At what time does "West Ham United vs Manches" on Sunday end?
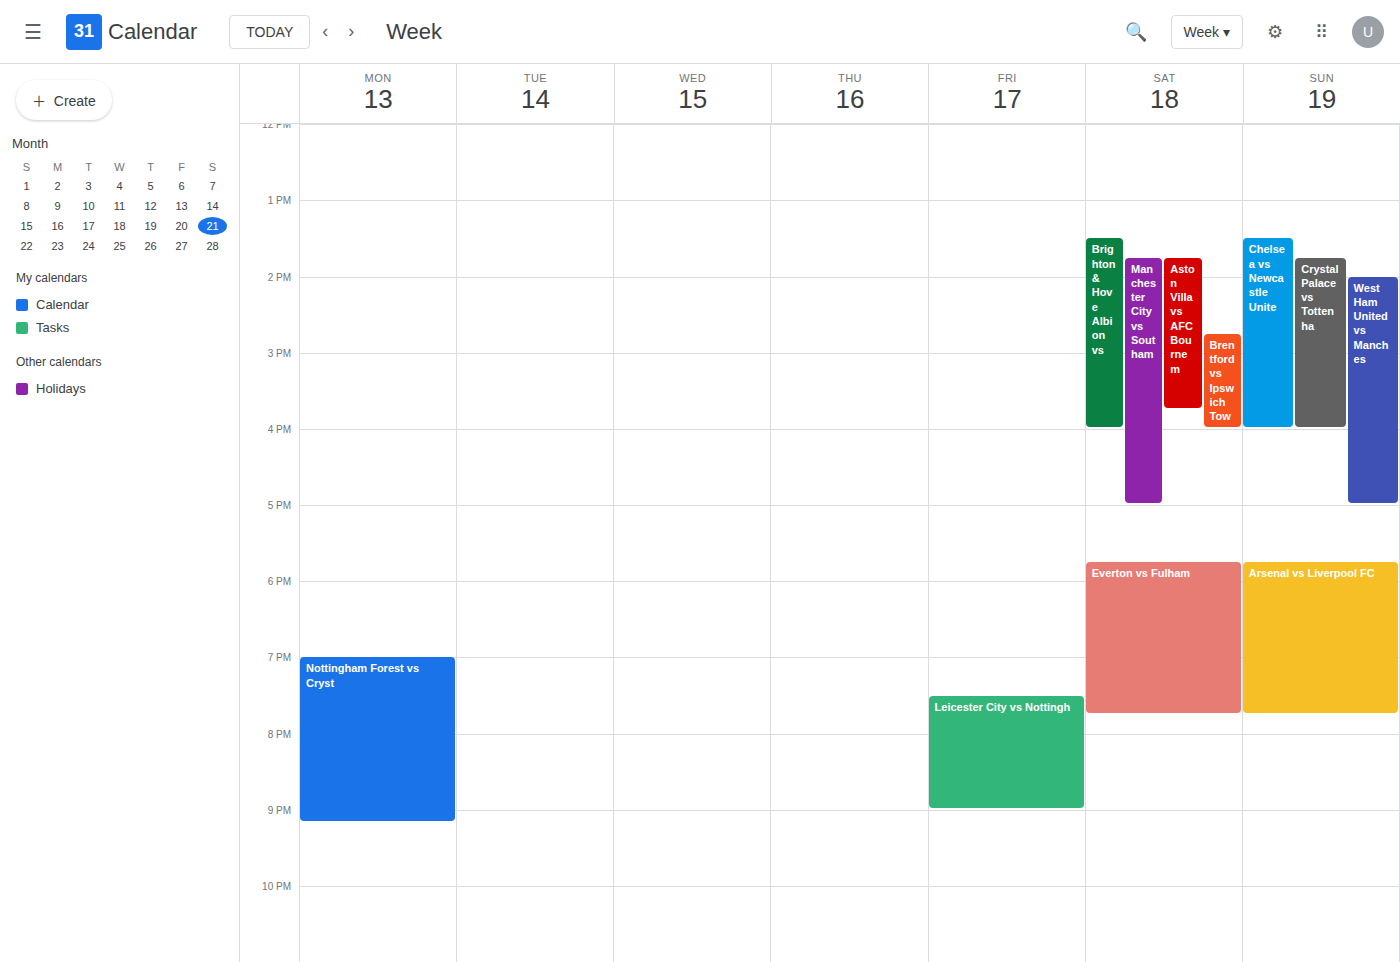
5:00 PM